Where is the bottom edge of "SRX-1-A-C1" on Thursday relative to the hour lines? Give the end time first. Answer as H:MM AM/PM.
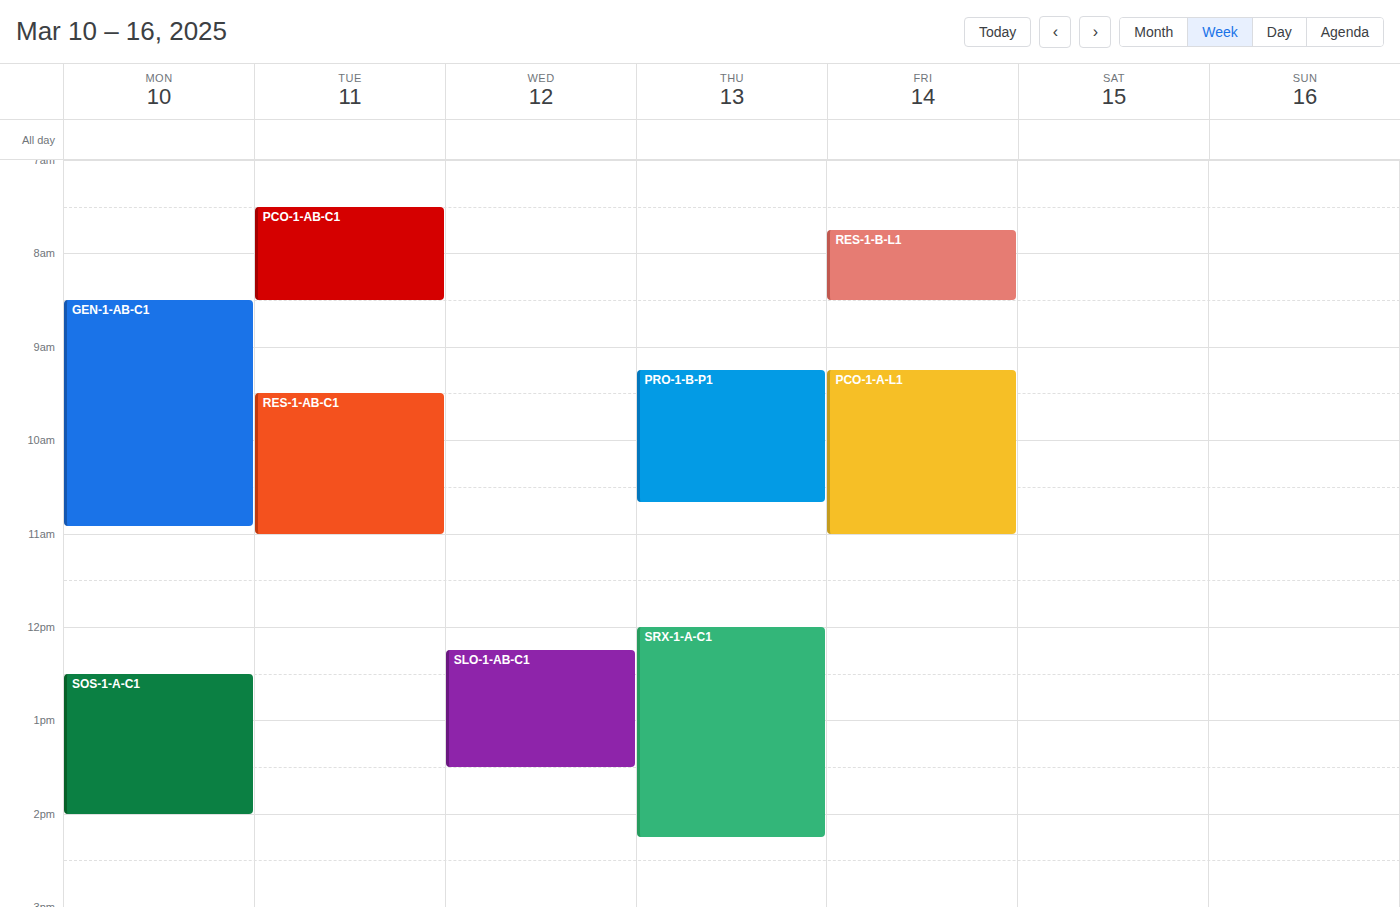
2:15 PM -- neither: a quarter of the way from the 2 PM line to the 3 PM line.